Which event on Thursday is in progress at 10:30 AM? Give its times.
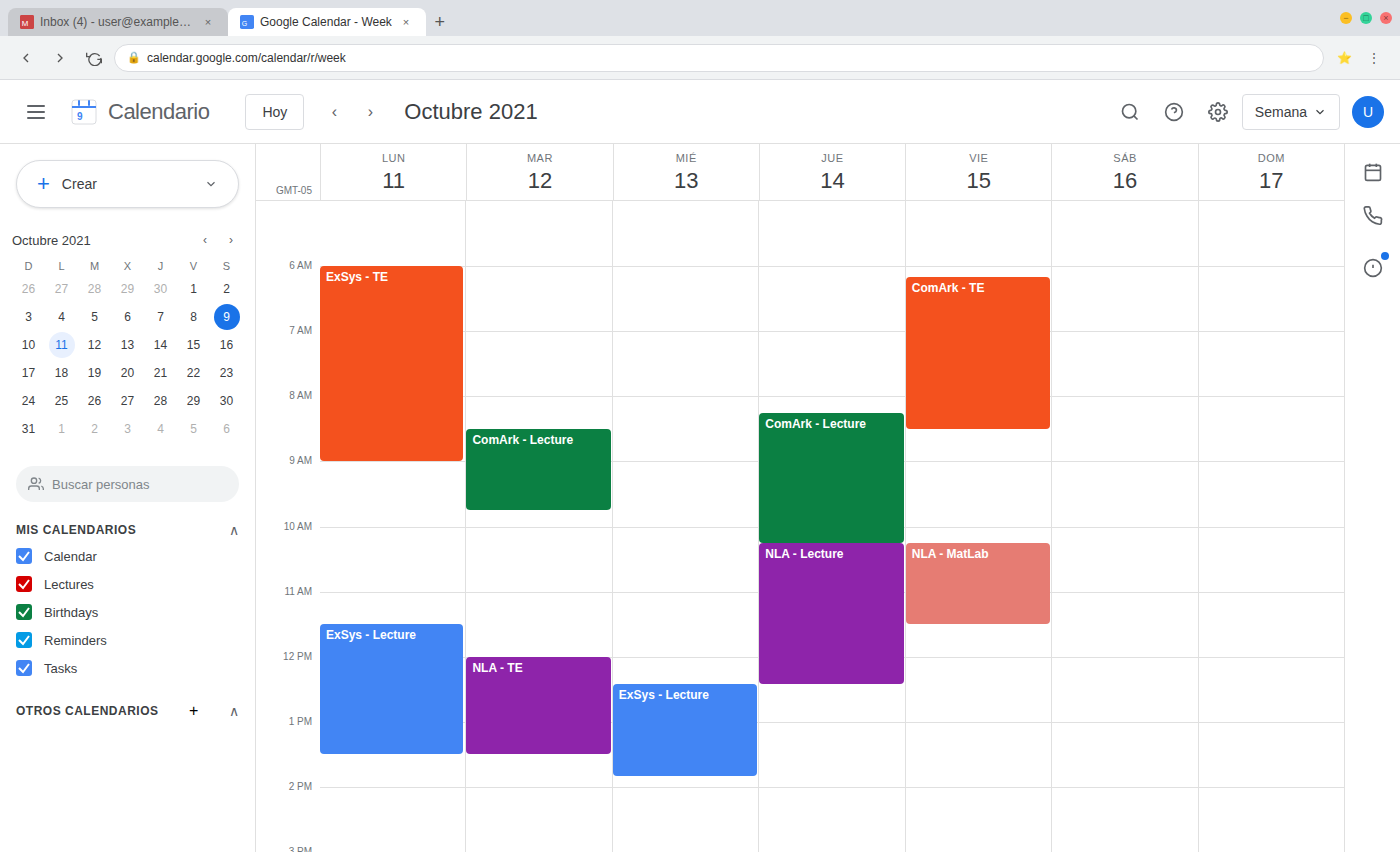
"NLA - Lecture", 10:15 AM to 12:25 PM